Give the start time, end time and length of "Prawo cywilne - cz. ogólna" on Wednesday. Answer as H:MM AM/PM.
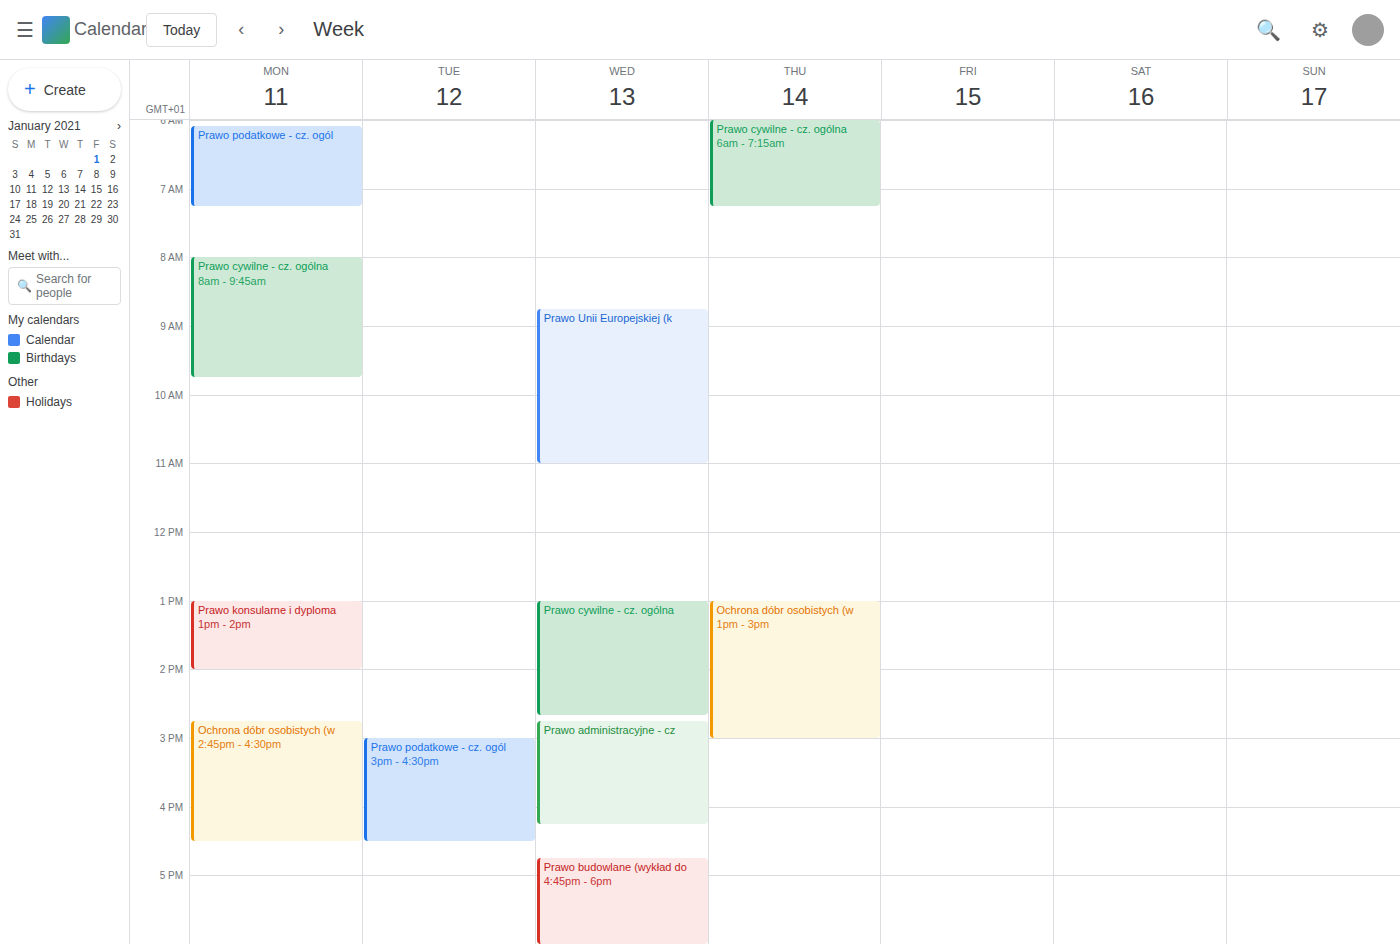
1:00 PM to 2:40 PM, 1 hour 40 minutes